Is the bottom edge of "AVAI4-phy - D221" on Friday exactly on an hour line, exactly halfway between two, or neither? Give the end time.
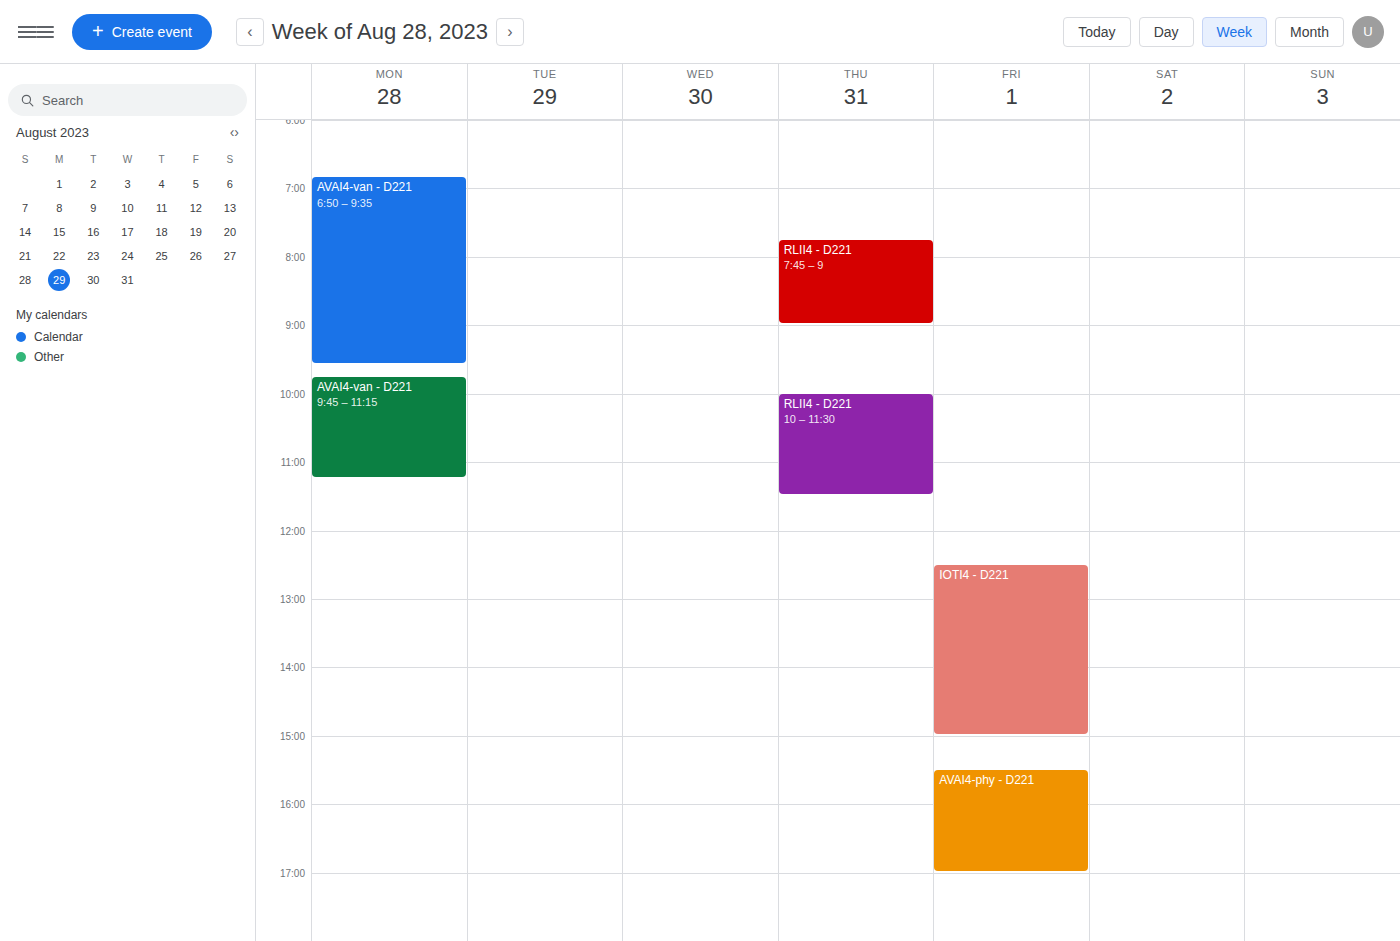
5:00 PM -- exactly on the 5 PM line.